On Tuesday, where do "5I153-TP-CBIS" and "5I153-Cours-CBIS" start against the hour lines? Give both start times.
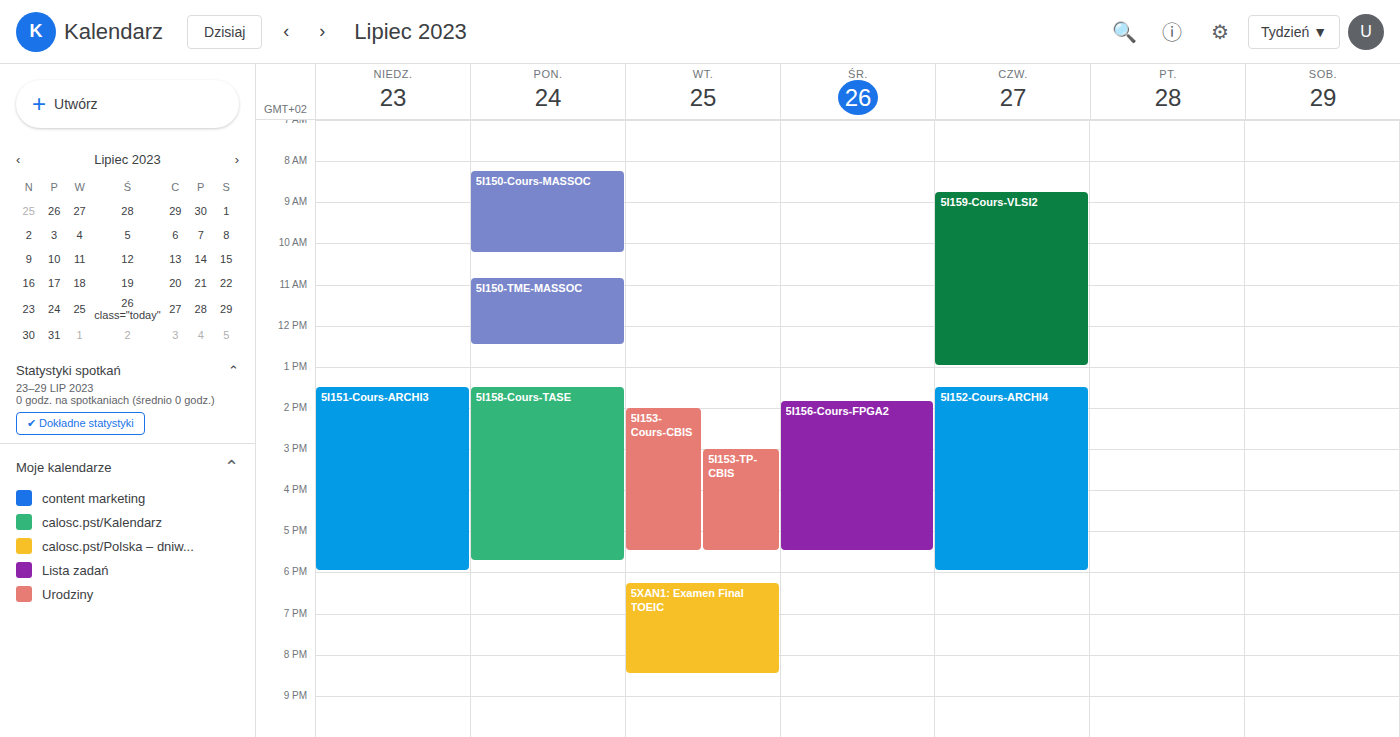
"5I153-TP-CBIS": 3:00 PM, exactly on the 3 PM line. "5I153-Cours-CBIS": 2:00 PM, exactly on the 2 PM line.